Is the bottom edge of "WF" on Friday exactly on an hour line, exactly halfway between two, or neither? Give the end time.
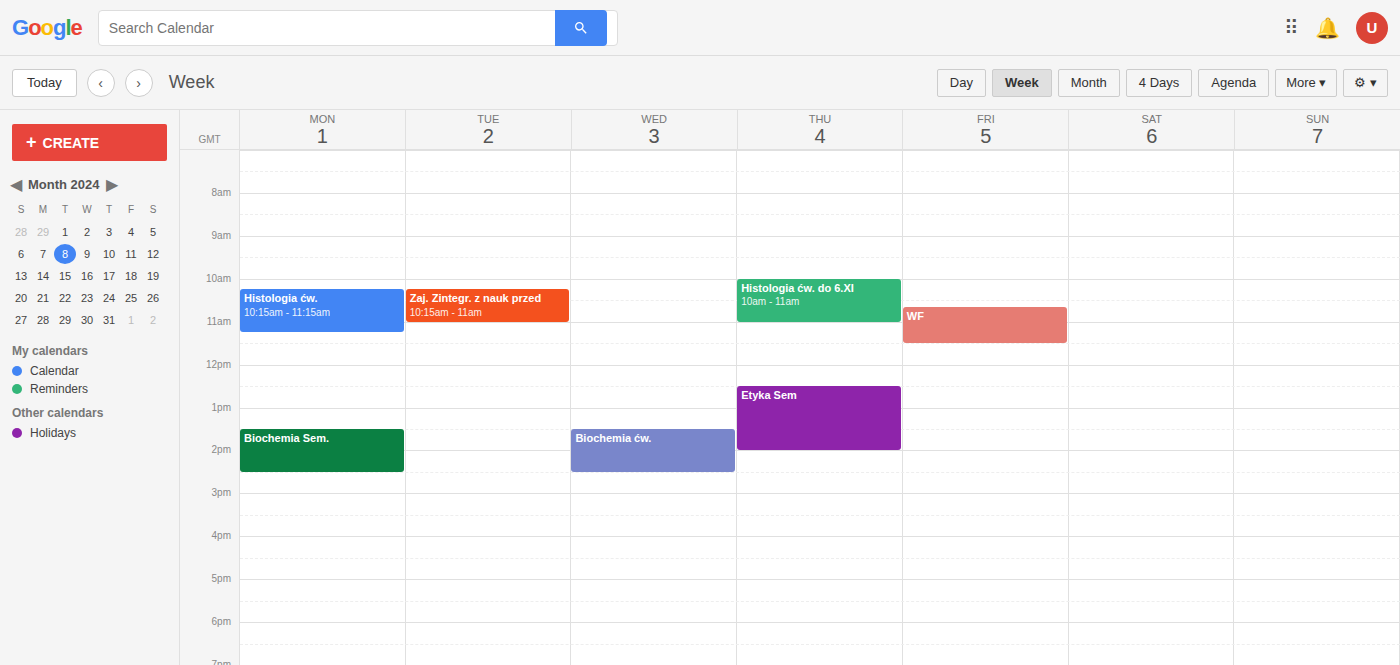
11:30 AM -- halfway between the 11 AM and 12 PM lines.